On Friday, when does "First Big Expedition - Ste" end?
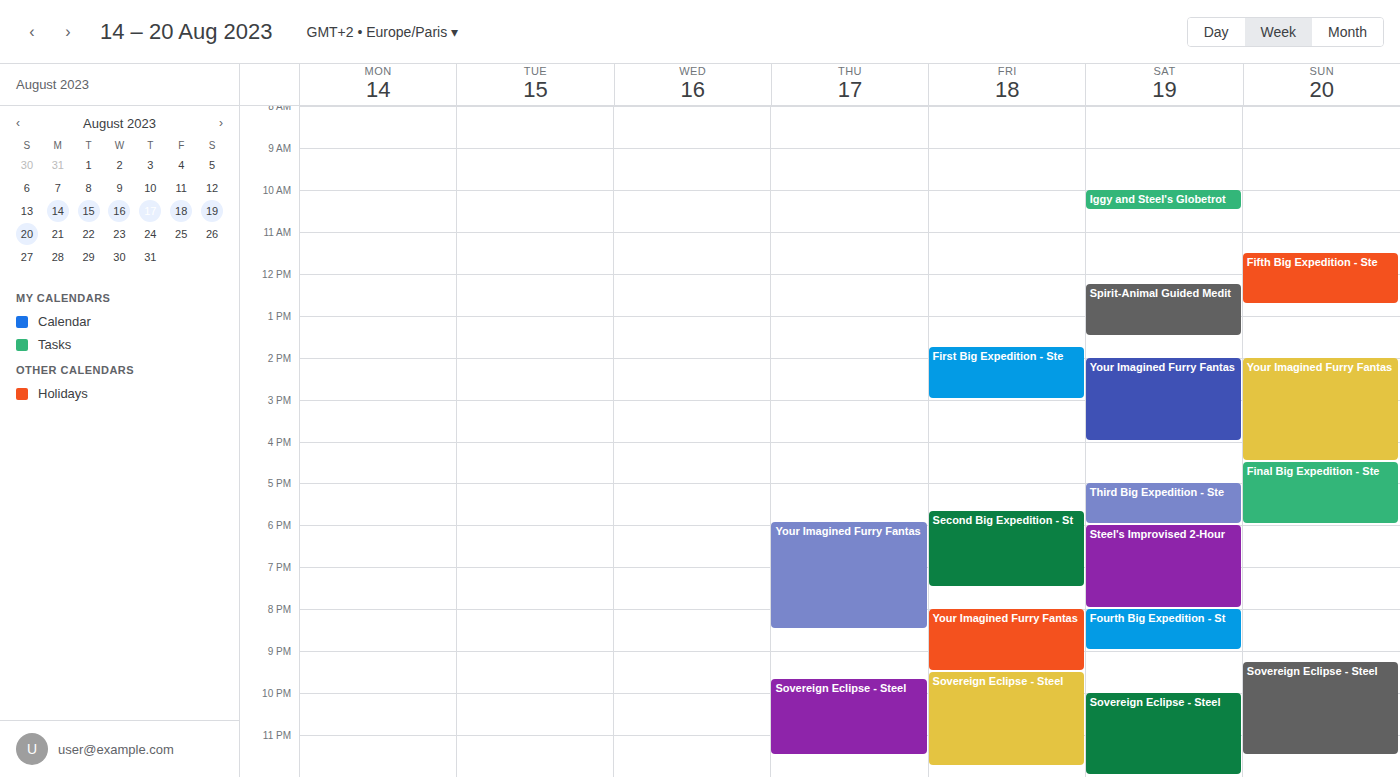
3:00 PM